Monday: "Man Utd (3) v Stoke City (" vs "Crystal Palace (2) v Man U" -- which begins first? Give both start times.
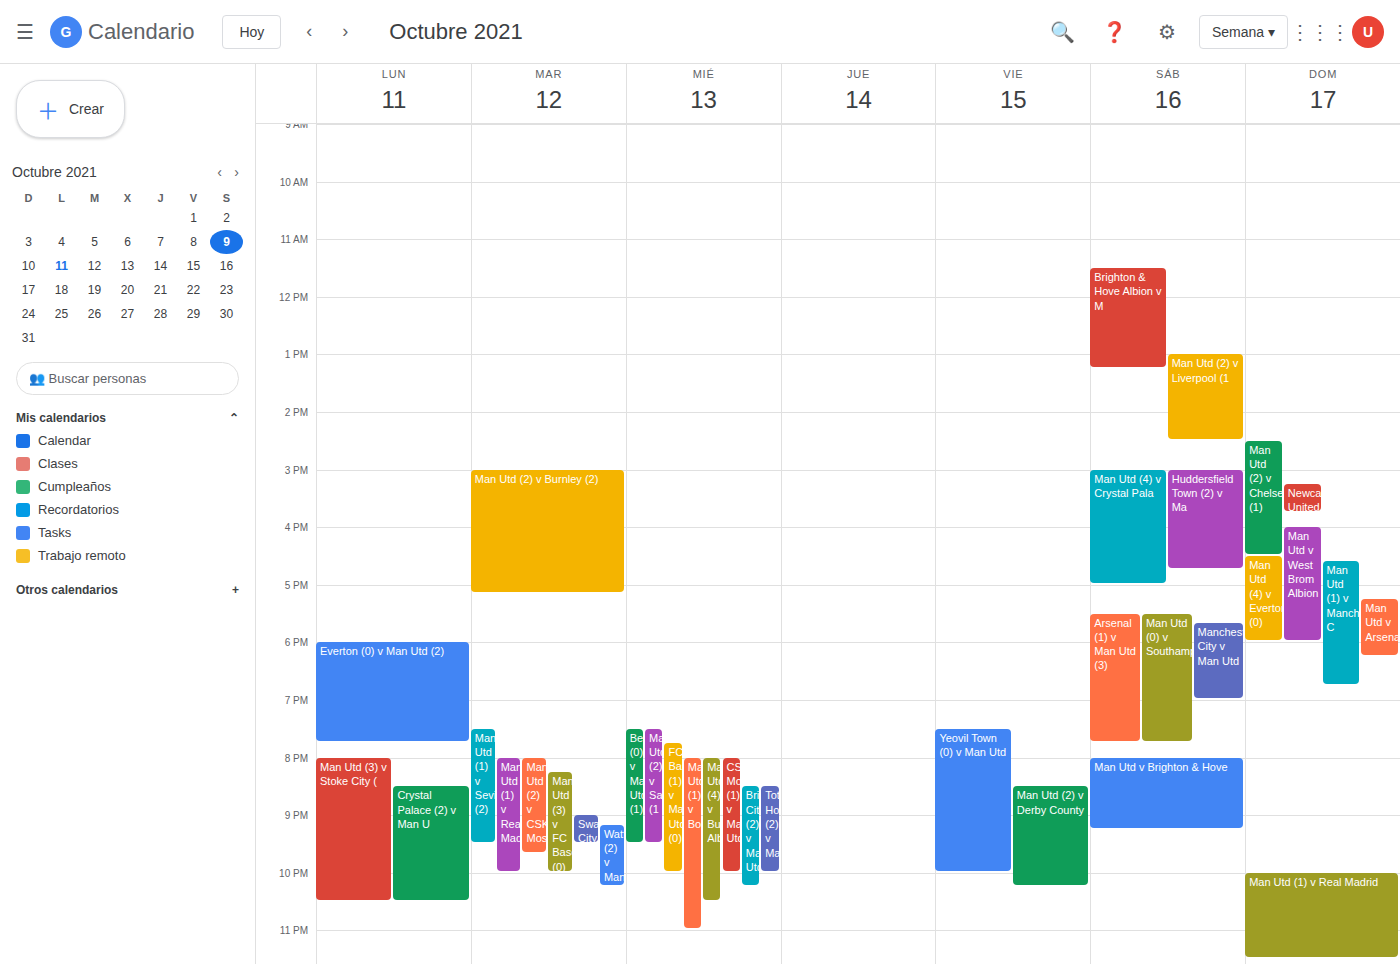
"Man Utd (3) v Stoke City (" 8:00 PM; "Crystal Palace (2) v Man U" 8:30 PM.